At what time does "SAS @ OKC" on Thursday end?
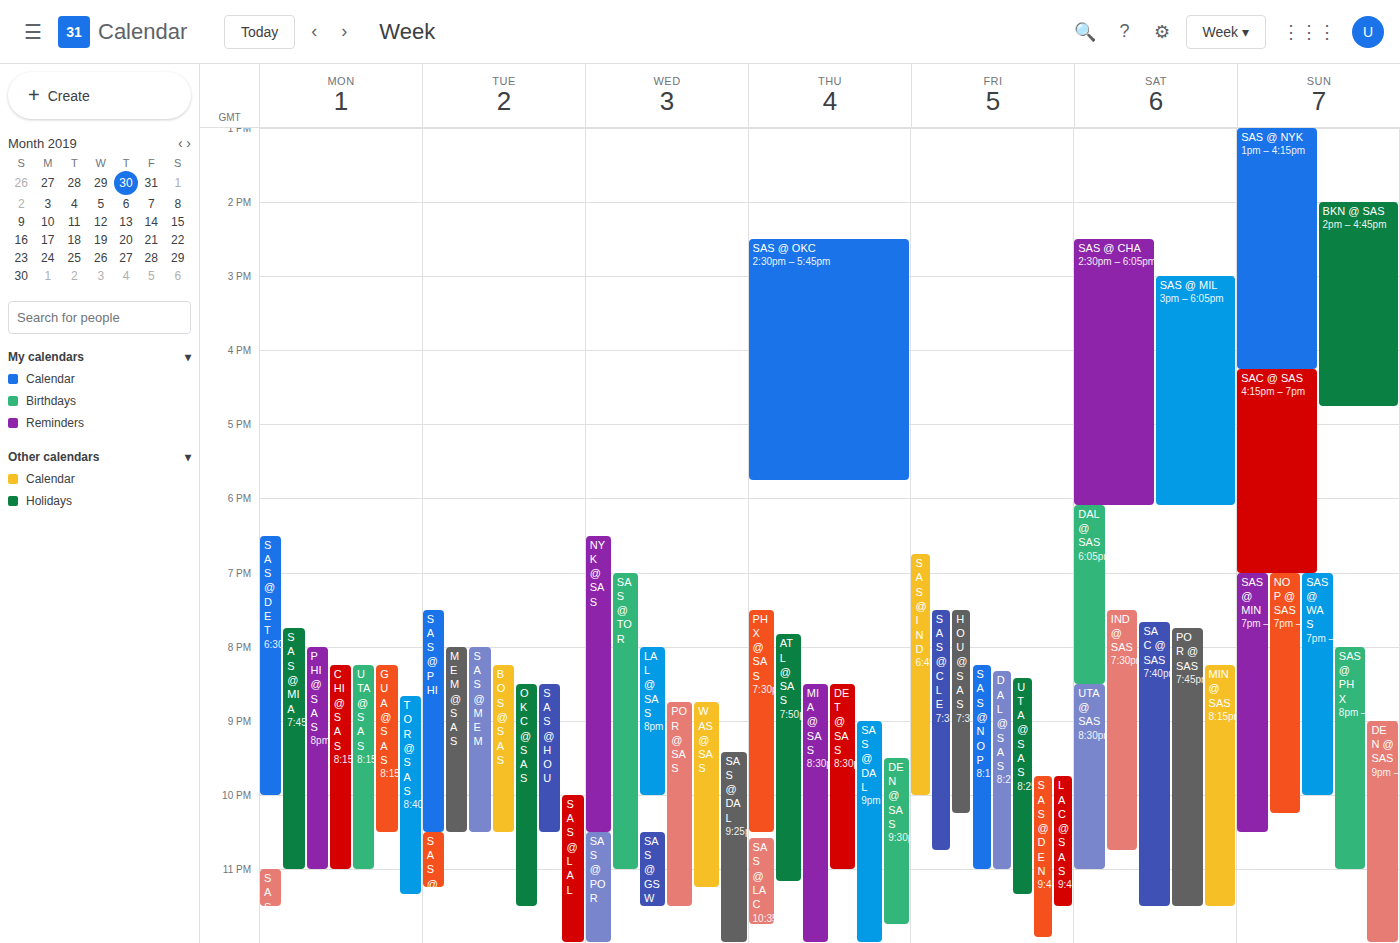
17:45